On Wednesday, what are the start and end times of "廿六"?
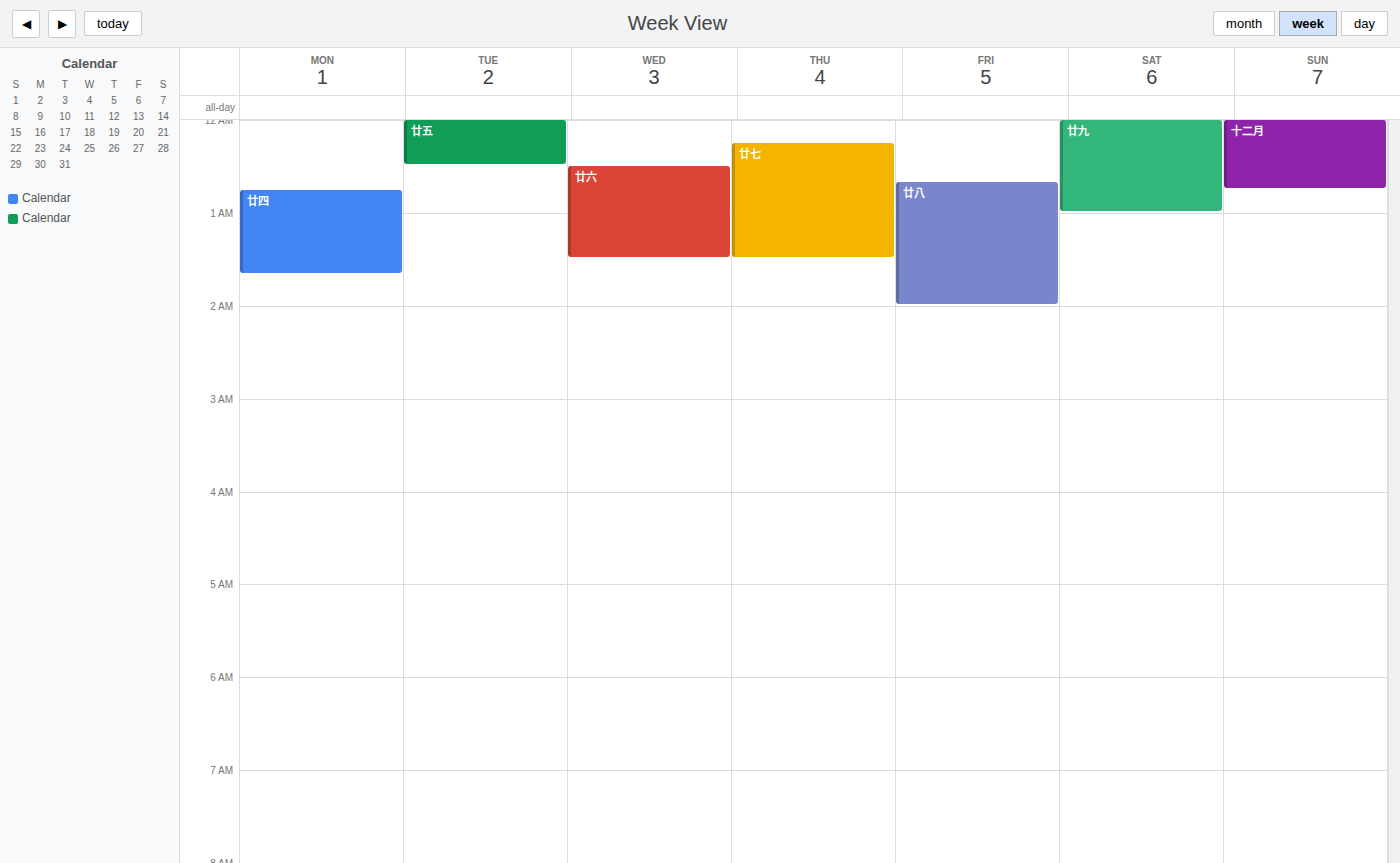
00:30 to 01:30